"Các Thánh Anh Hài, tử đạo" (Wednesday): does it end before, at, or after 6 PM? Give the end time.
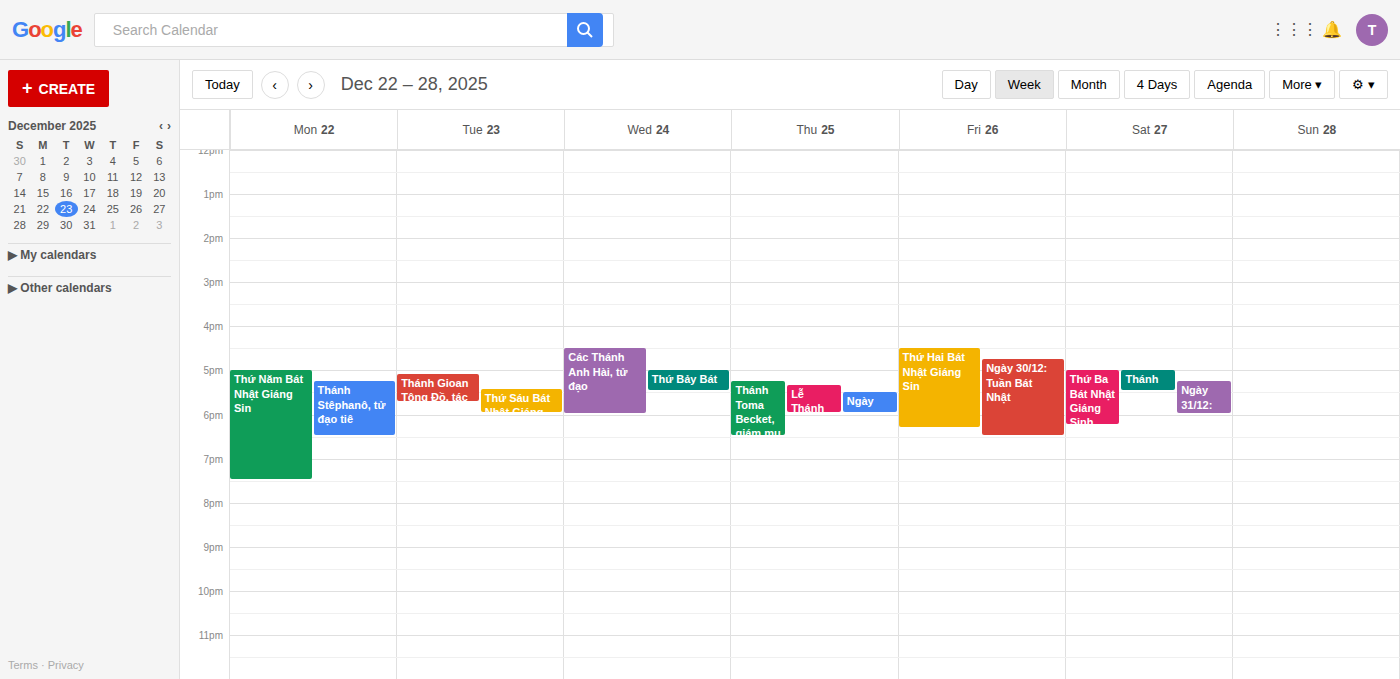
6:00 PM -- exactly at 6 PM, on the 6 PM line.